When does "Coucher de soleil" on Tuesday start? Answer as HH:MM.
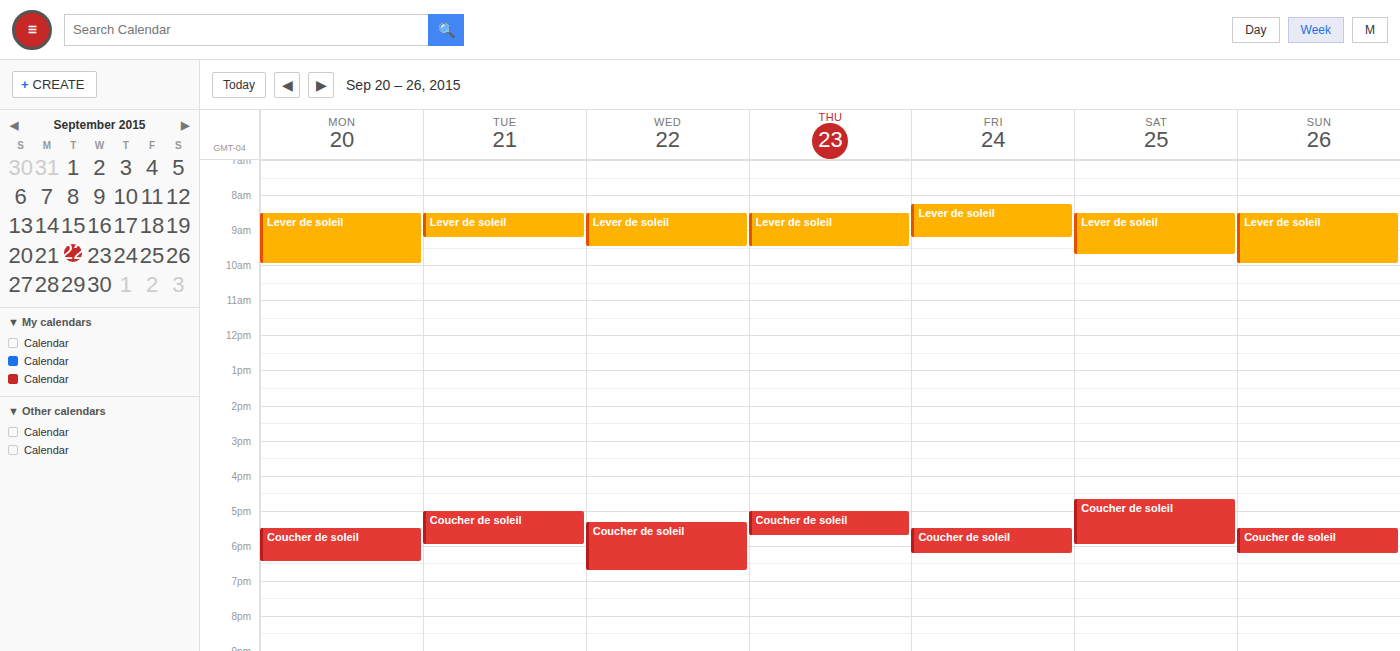
17:00